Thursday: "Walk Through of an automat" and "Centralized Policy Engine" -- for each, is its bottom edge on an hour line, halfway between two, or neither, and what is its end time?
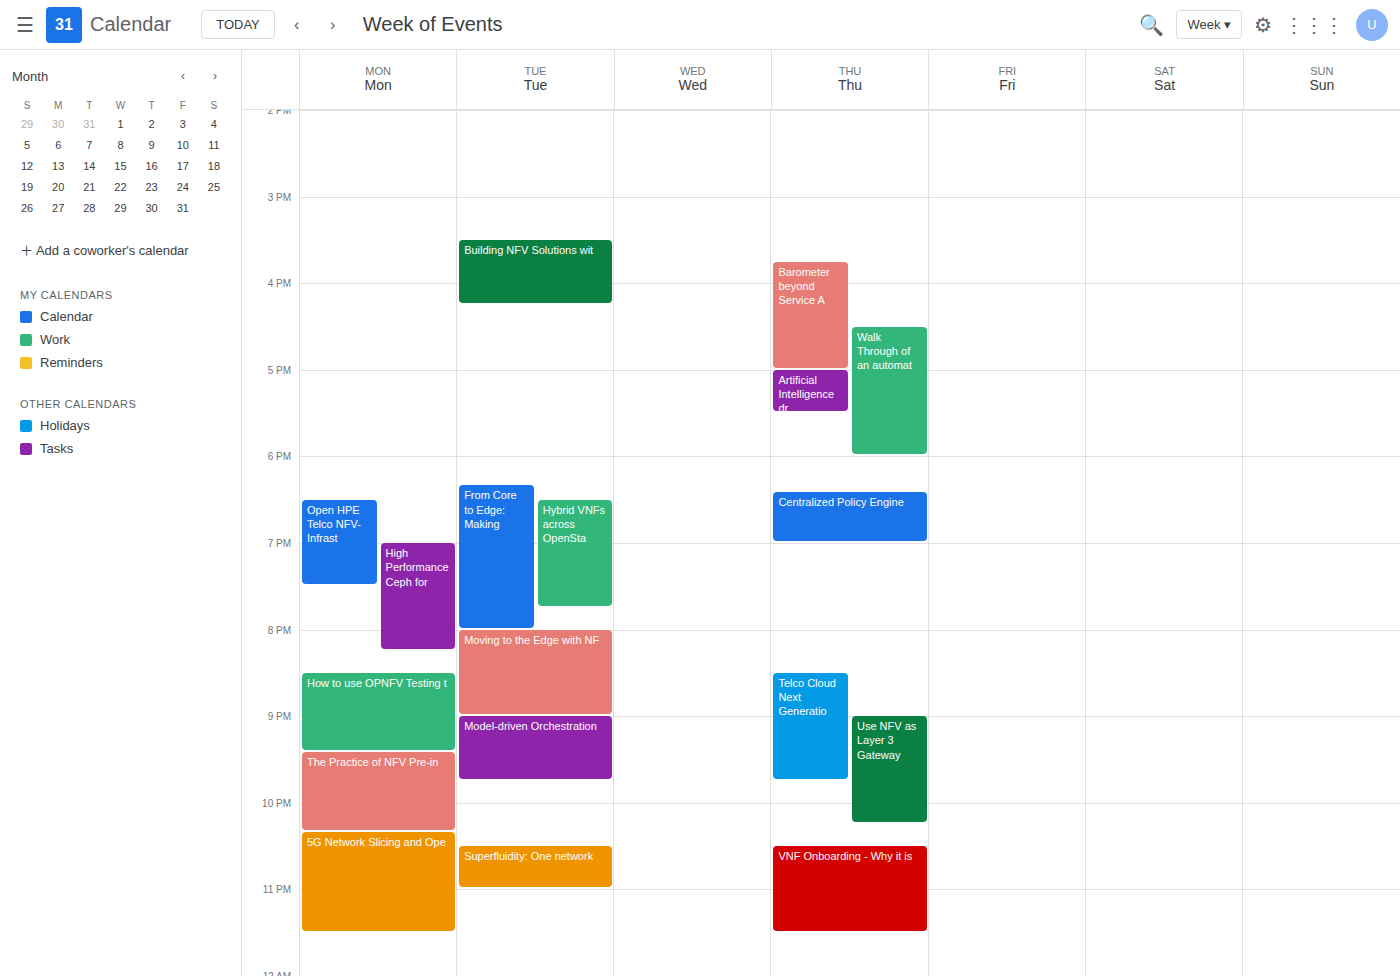
"Walk Through of an automat": 6:00 PM, exactly on the 6 PM line. "Centralized Policy Engine": 7:00 PM, exactly on the 7 PM line.